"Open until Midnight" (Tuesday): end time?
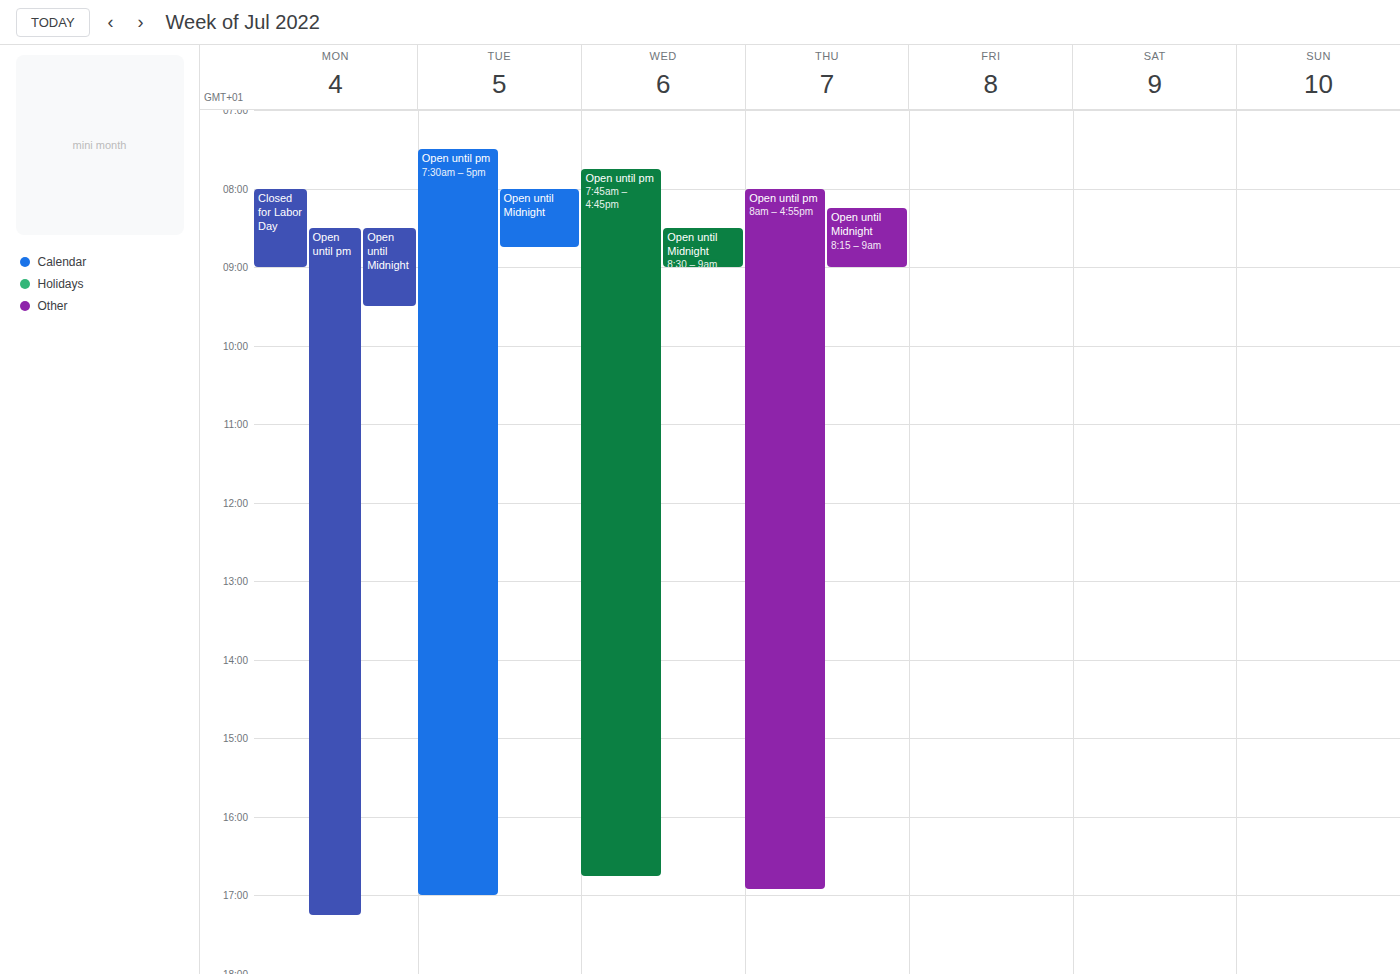
8:45 AM